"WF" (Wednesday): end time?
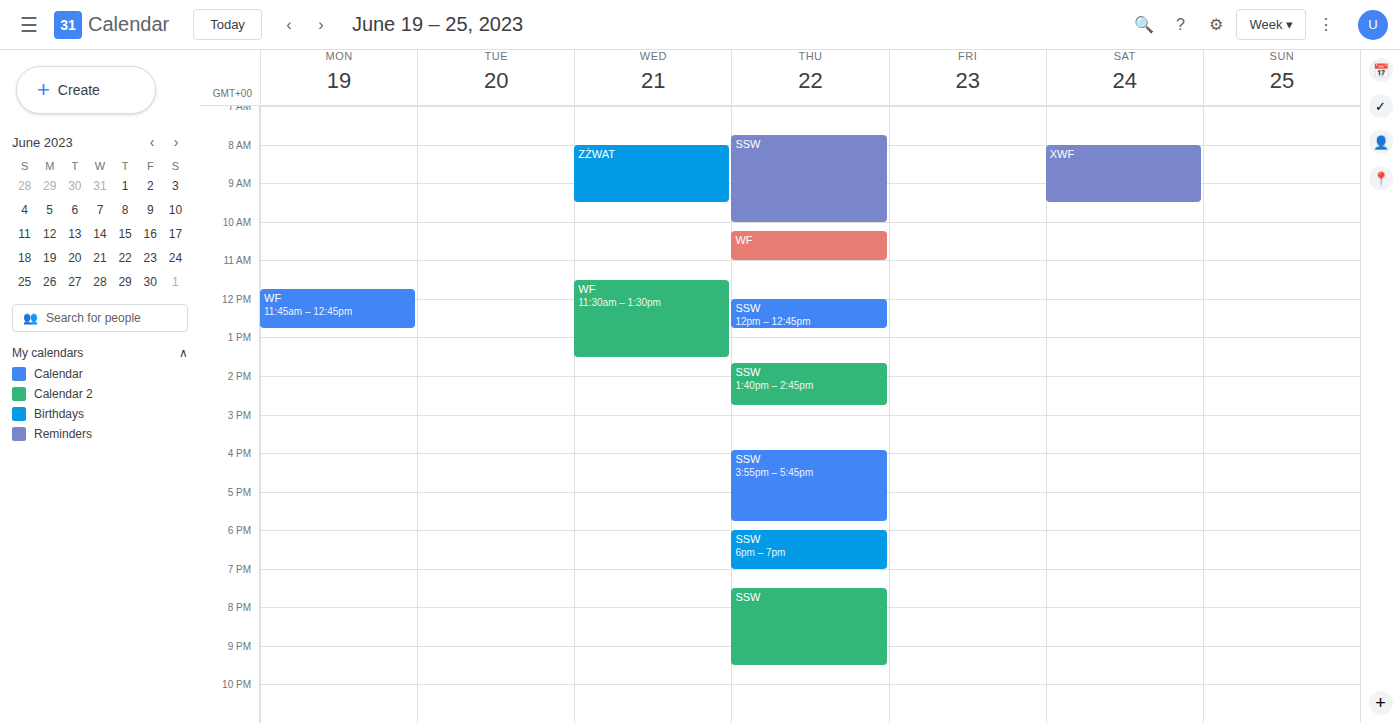
1:30 PM